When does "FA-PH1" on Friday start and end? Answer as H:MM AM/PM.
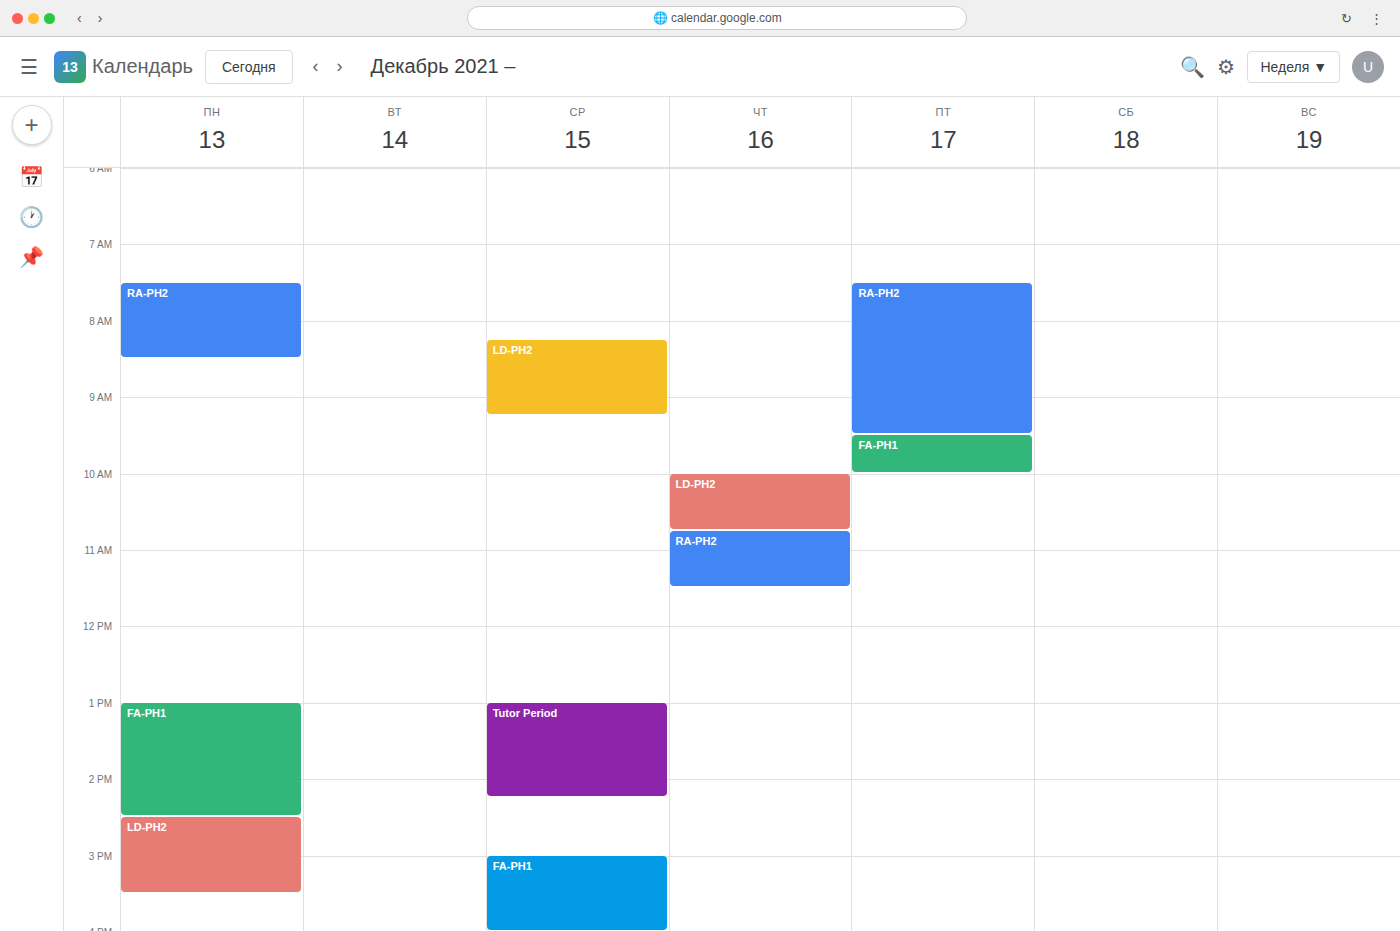
9:30 AM to 10:00 AM